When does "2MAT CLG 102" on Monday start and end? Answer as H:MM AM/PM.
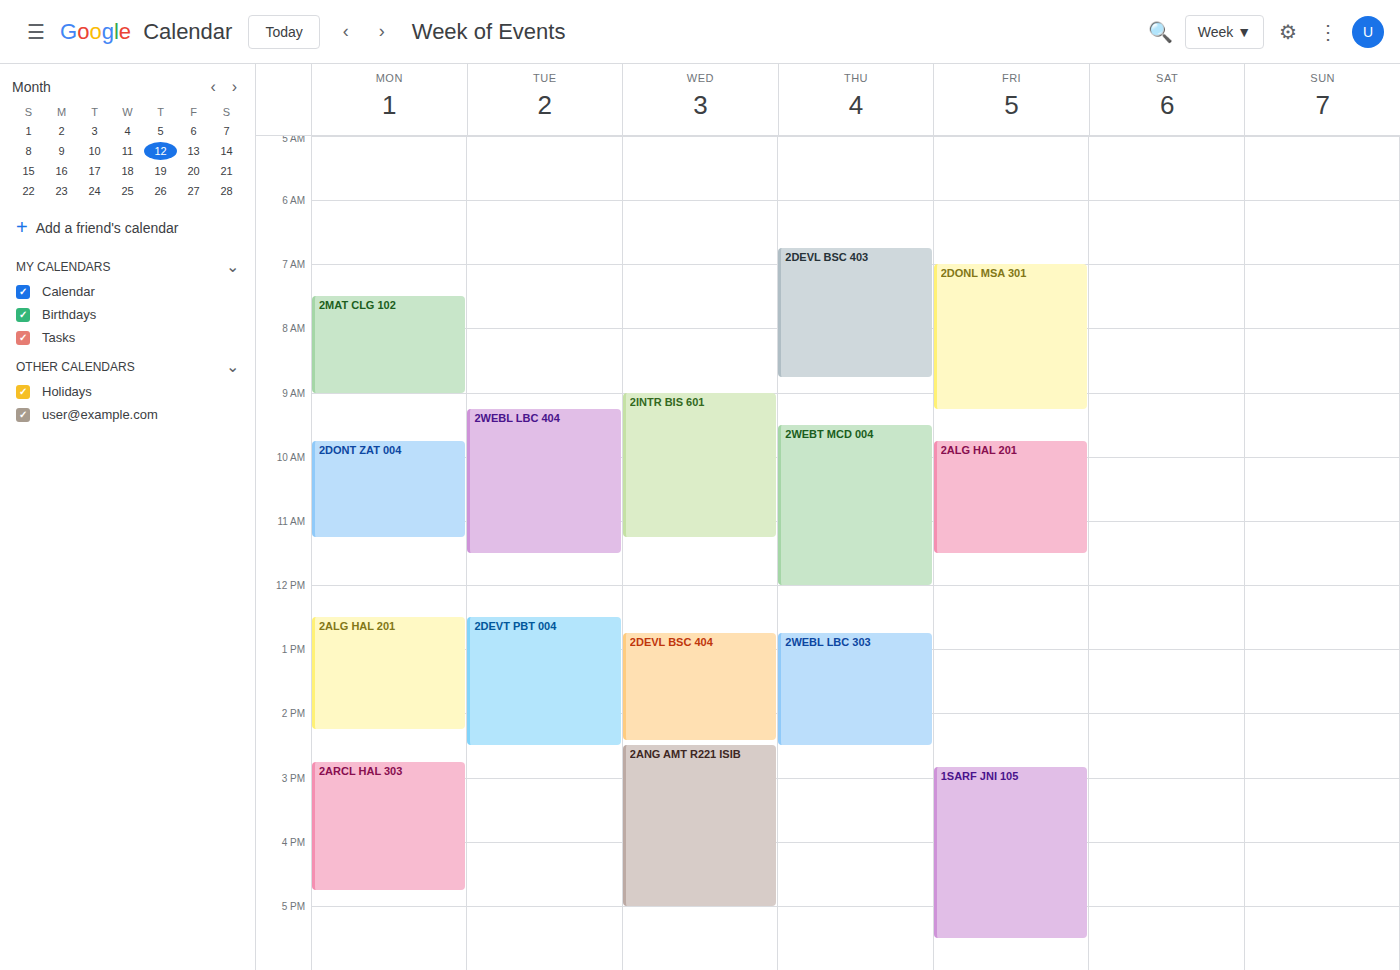
7:30 AM to 9:00 AM